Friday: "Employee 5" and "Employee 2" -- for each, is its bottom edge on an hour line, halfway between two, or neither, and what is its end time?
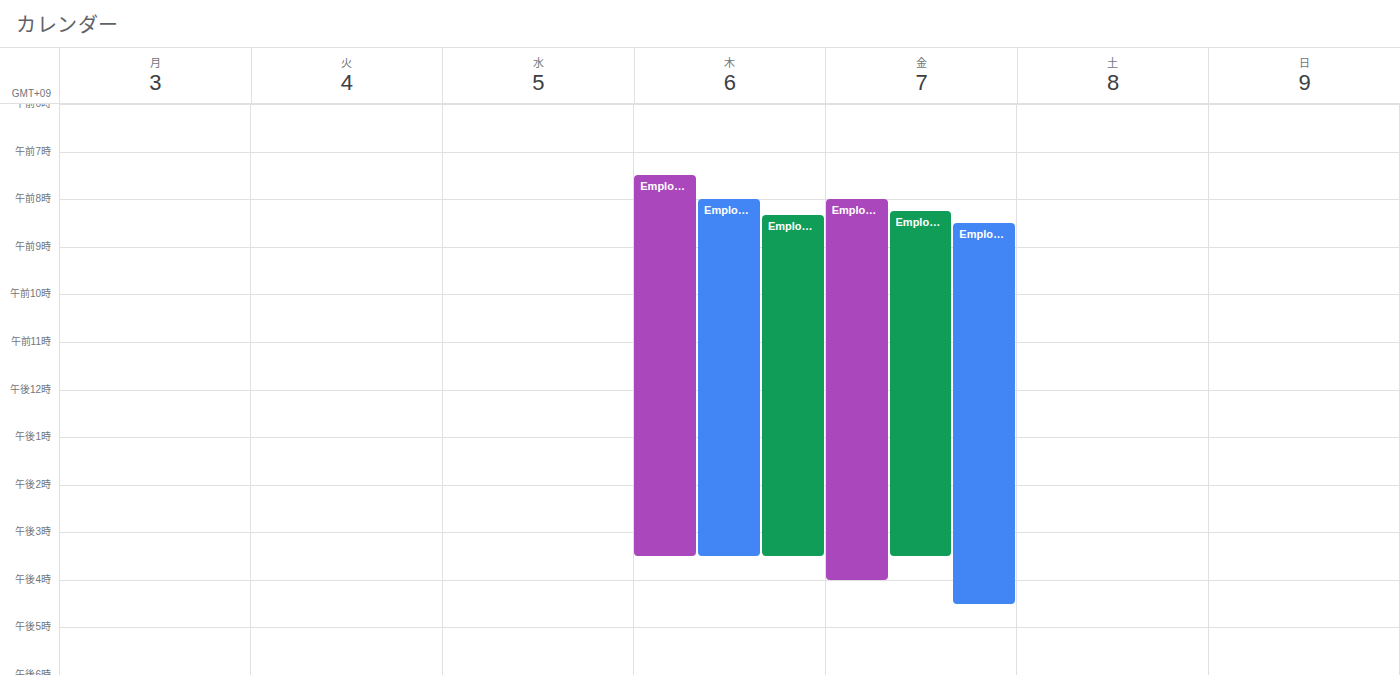
"Employee 5": 4:00 PM, exactly on the 4 PM line. "Employee 2": 4:30 PM, halfway between the 4 PM and 5 PM lines.